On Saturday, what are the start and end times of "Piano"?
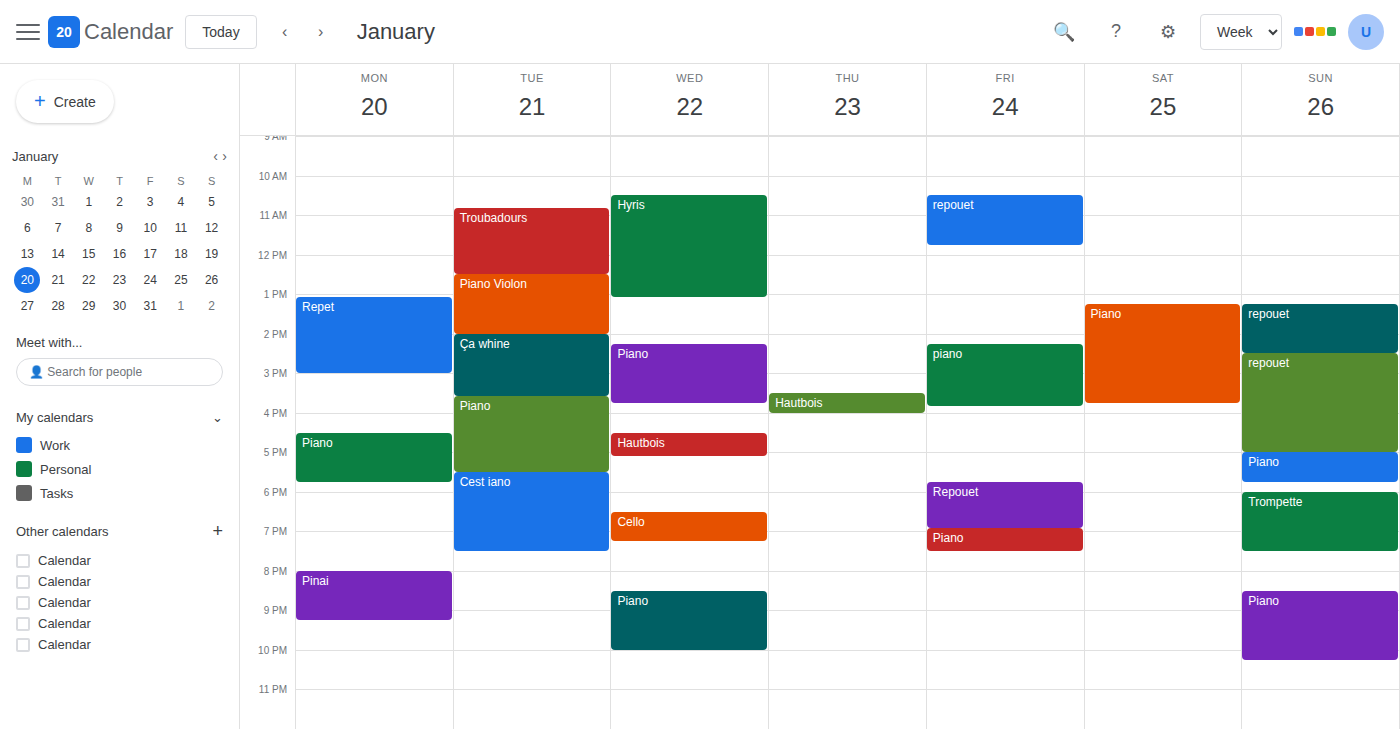
1:15 PM to 3:45 PM